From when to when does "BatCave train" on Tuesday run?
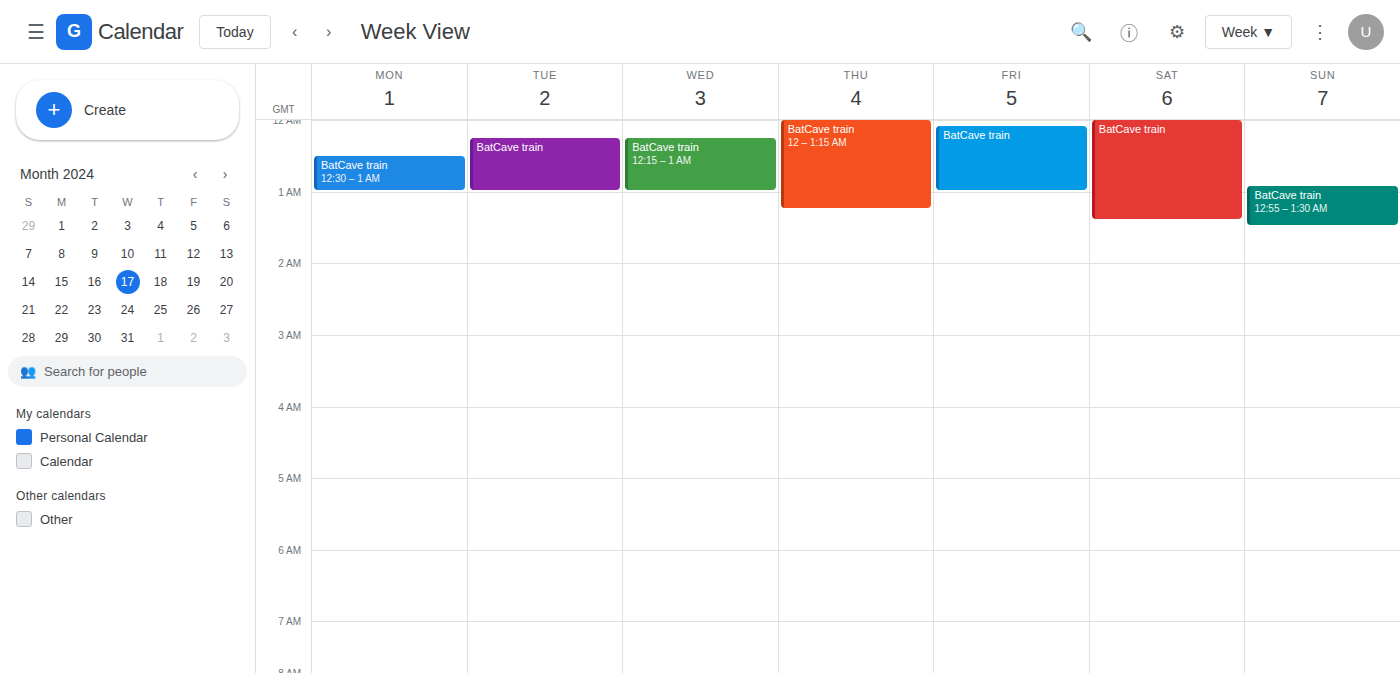
12:15 AM to 1:00 AM